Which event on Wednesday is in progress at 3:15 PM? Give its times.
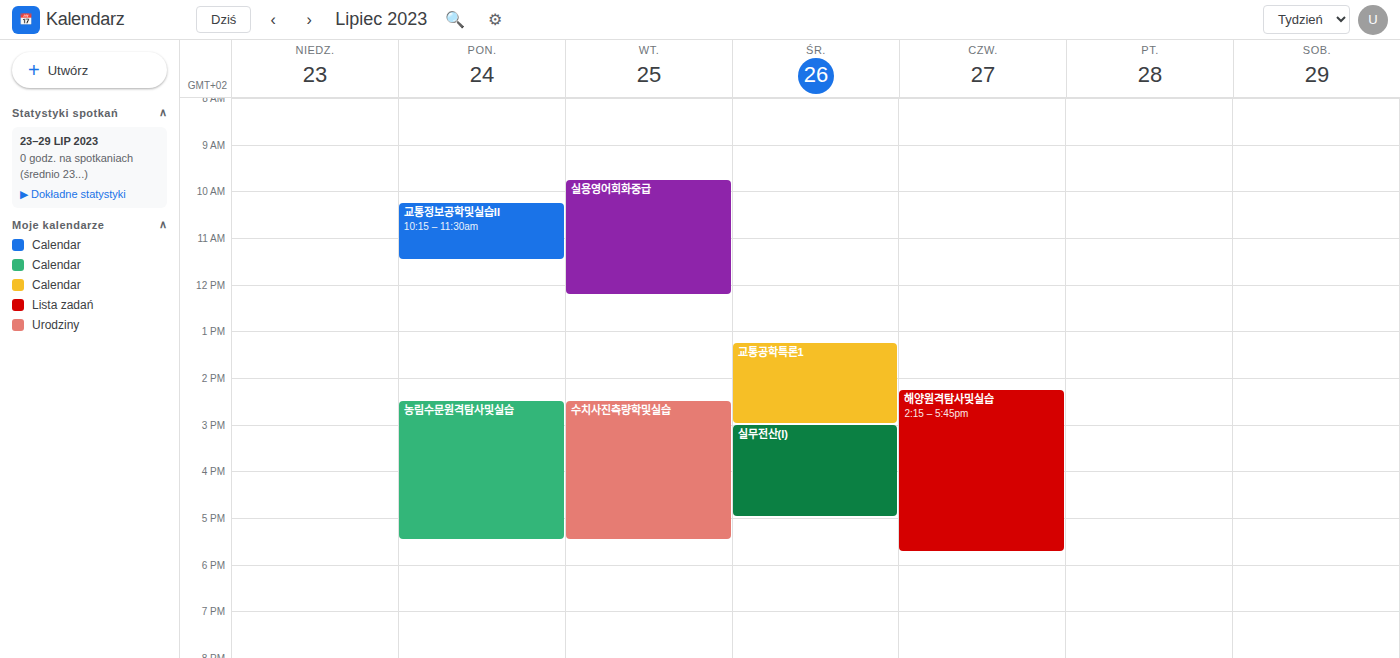
"실무전산(I)", 3:00 PM to 5:00 PM